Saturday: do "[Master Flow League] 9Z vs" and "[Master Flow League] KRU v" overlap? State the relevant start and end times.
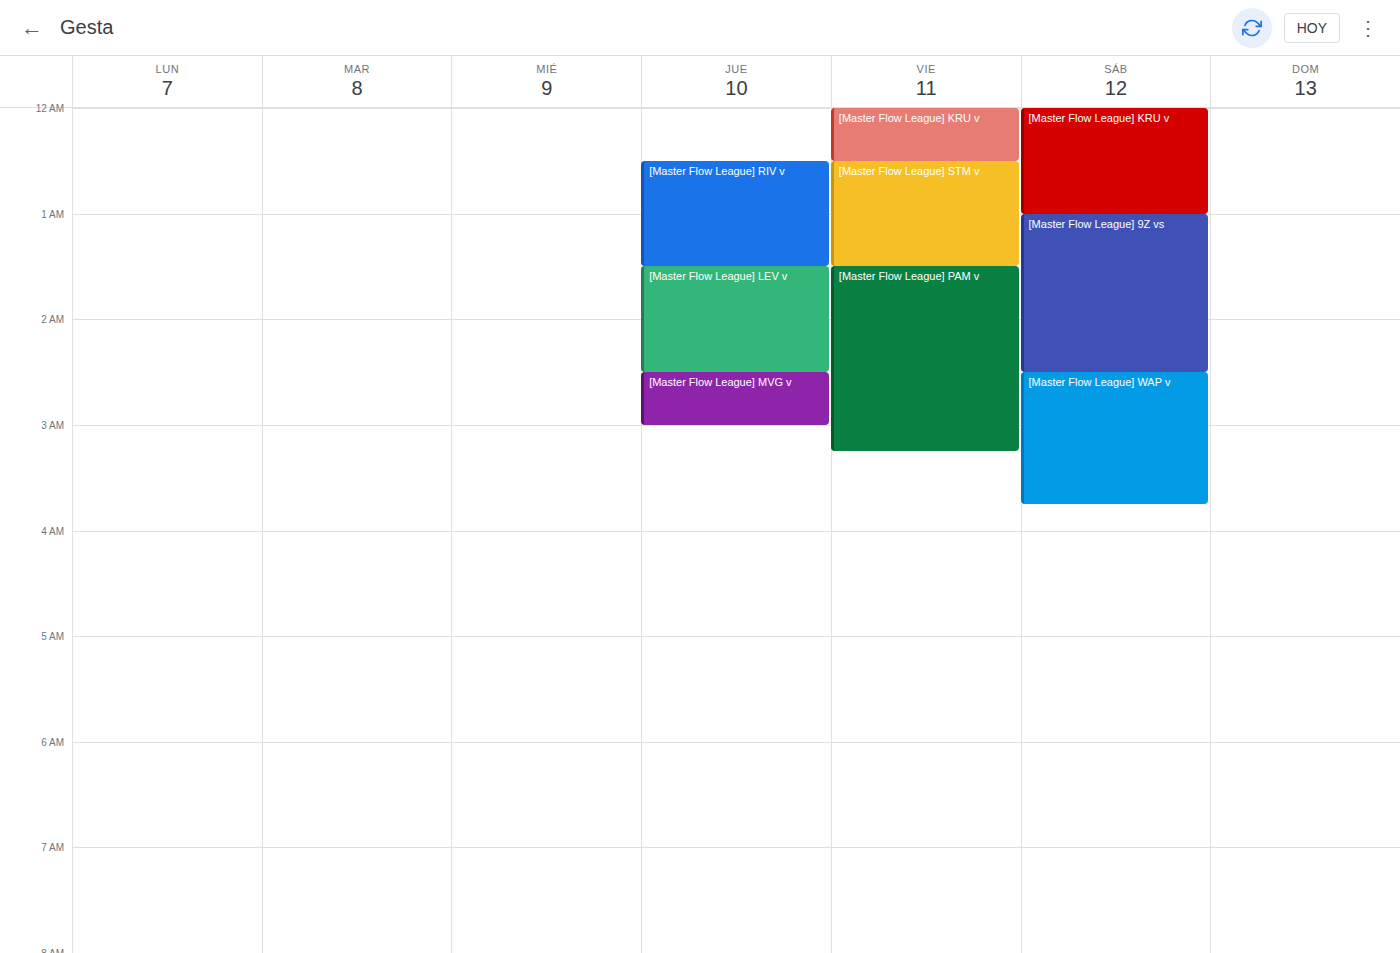
"[Master Flow League] KRU v" ends at 1:00 AM, exactly when "[Master Flow League] 9Z vs" starts -- they touch but do not overlap.